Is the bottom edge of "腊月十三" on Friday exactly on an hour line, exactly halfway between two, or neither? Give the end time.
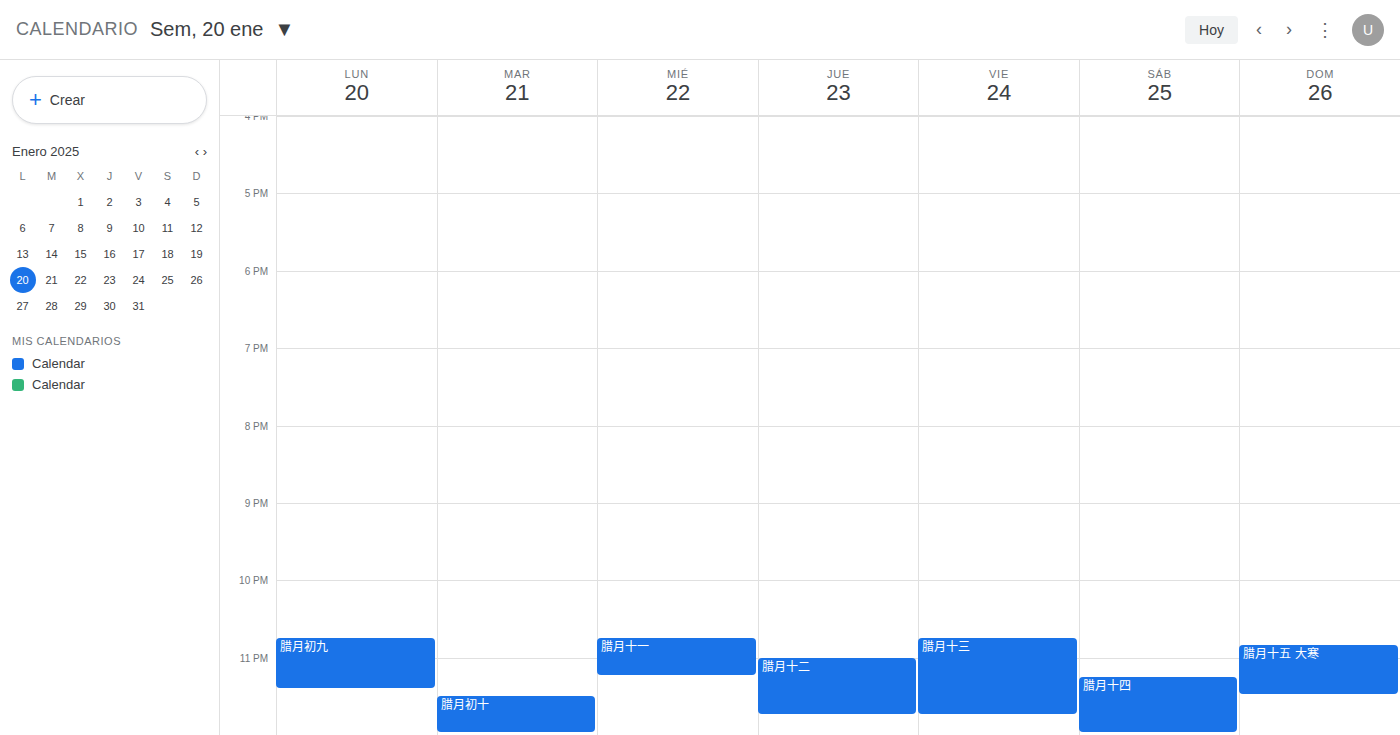
11:45 PM -- neither: three quarters of the way from the 11 PM line to the 12 AM line.